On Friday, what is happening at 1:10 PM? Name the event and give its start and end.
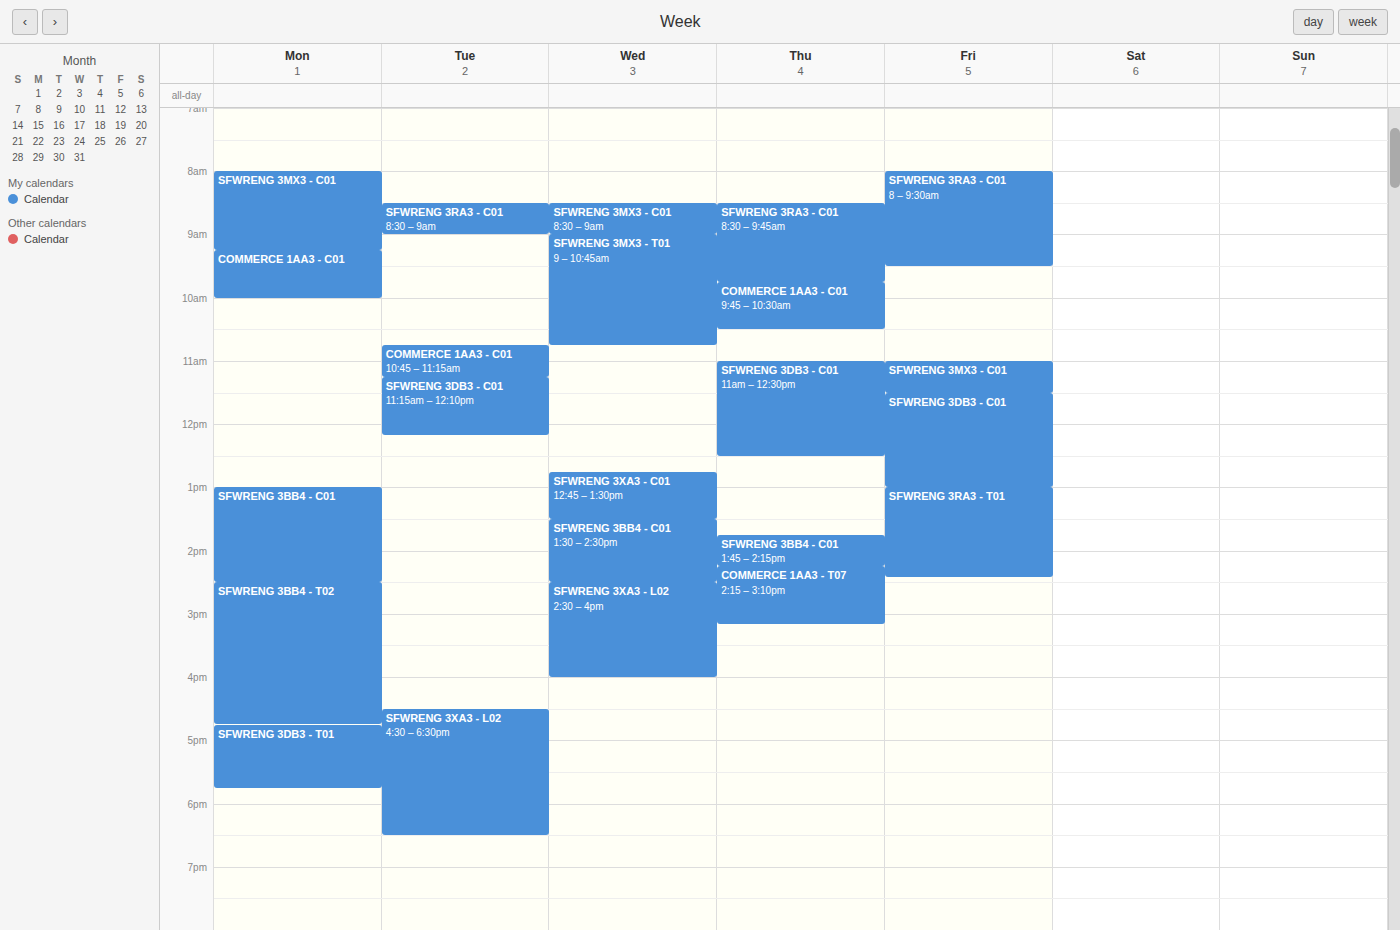
"SFWRENG 3RA3 - T01", 1:00 PM to 2:25 PM